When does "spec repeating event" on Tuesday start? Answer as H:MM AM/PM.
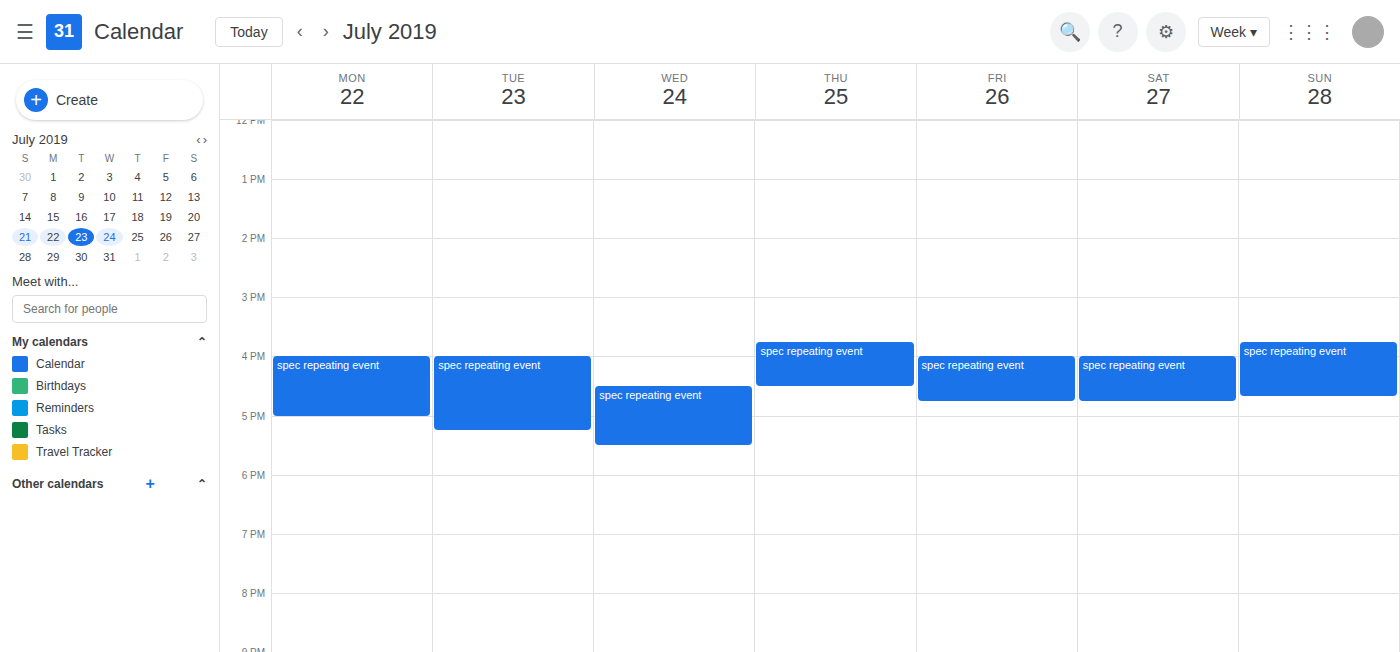
4:00 PM